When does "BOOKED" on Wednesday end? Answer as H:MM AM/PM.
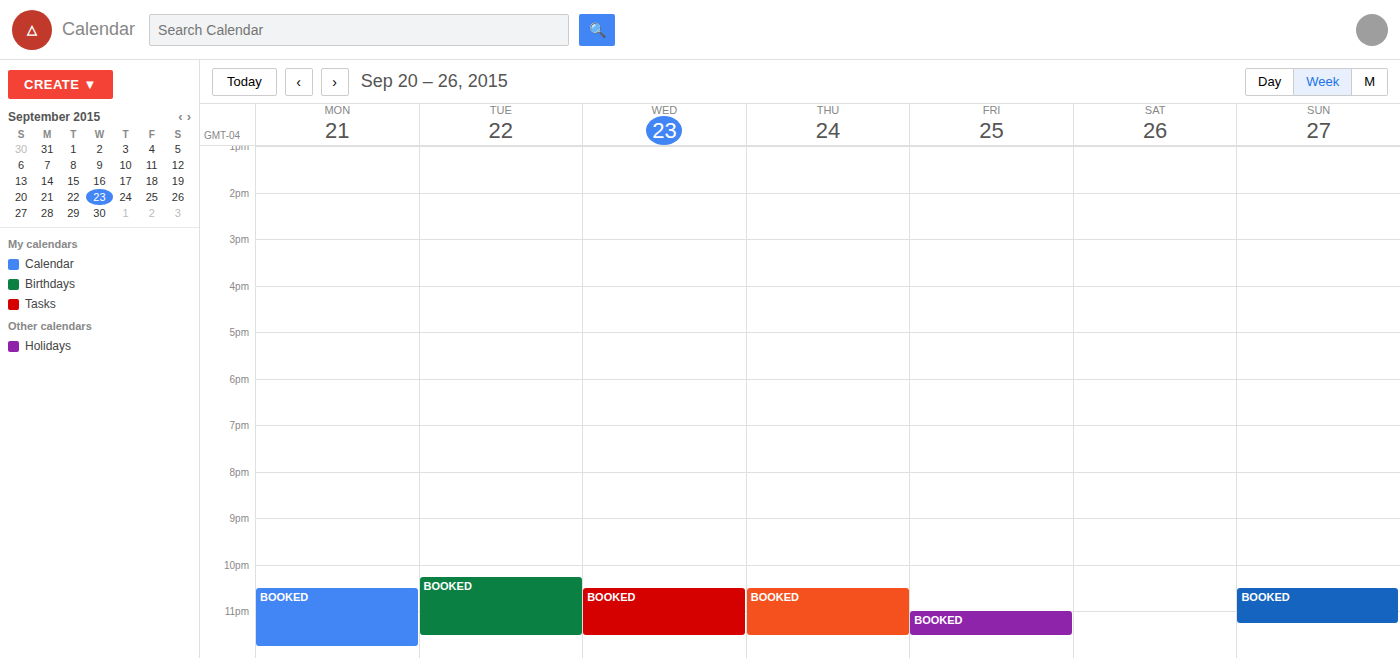
11:30 PM